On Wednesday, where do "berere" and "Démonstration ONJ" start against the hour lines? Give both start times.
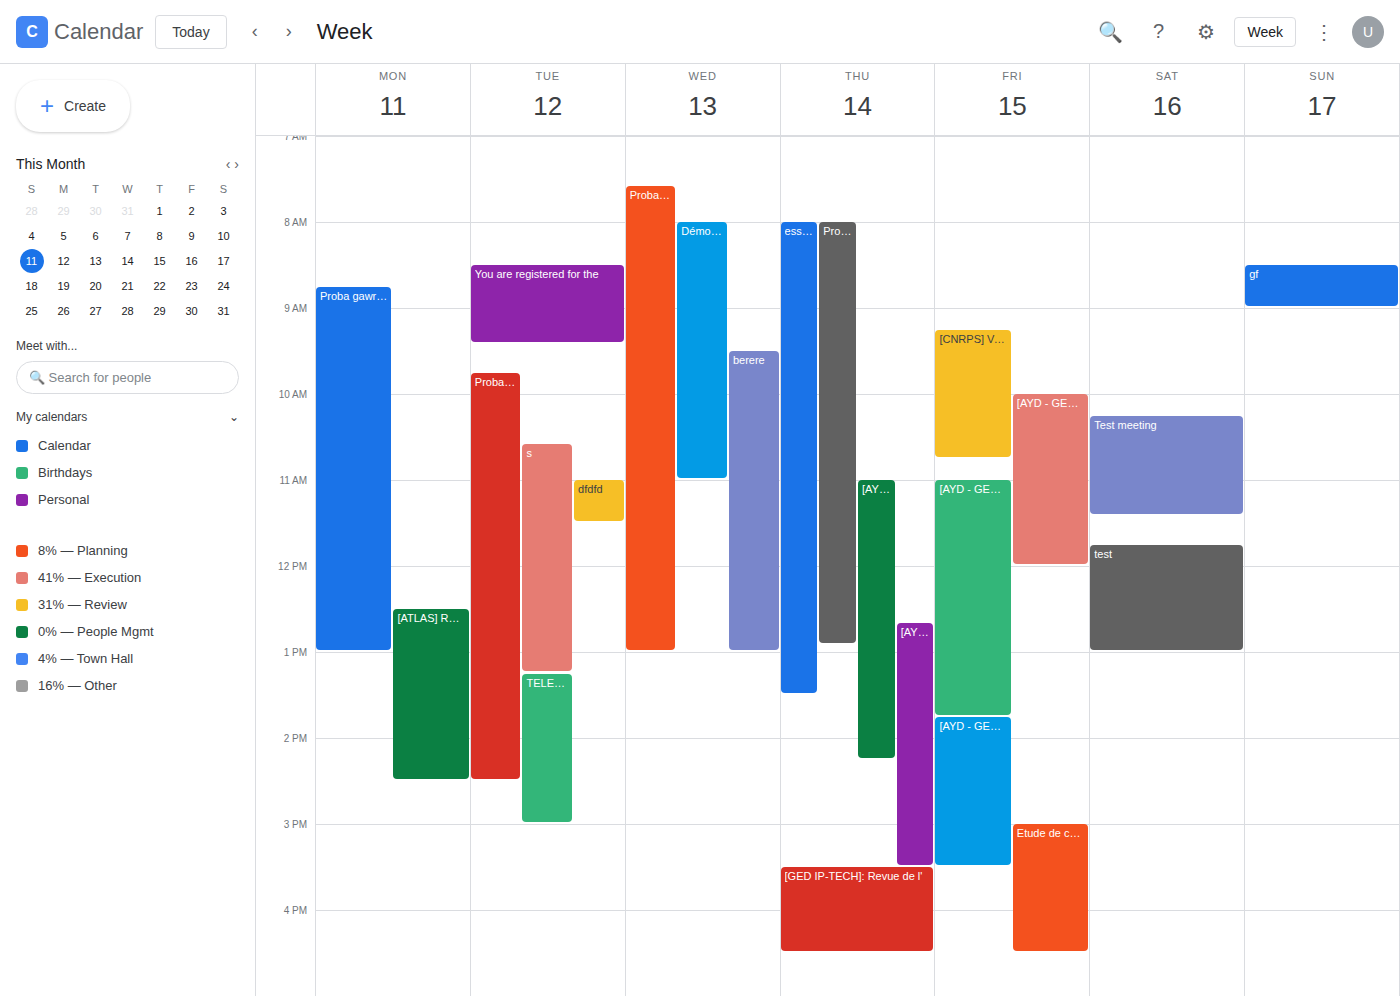
"berere": 9:30 AM, halfway between the 9 AM and 10 AM lines. "Démonstration ONJ": 8:00 AM, exactly on the 8 AM line.